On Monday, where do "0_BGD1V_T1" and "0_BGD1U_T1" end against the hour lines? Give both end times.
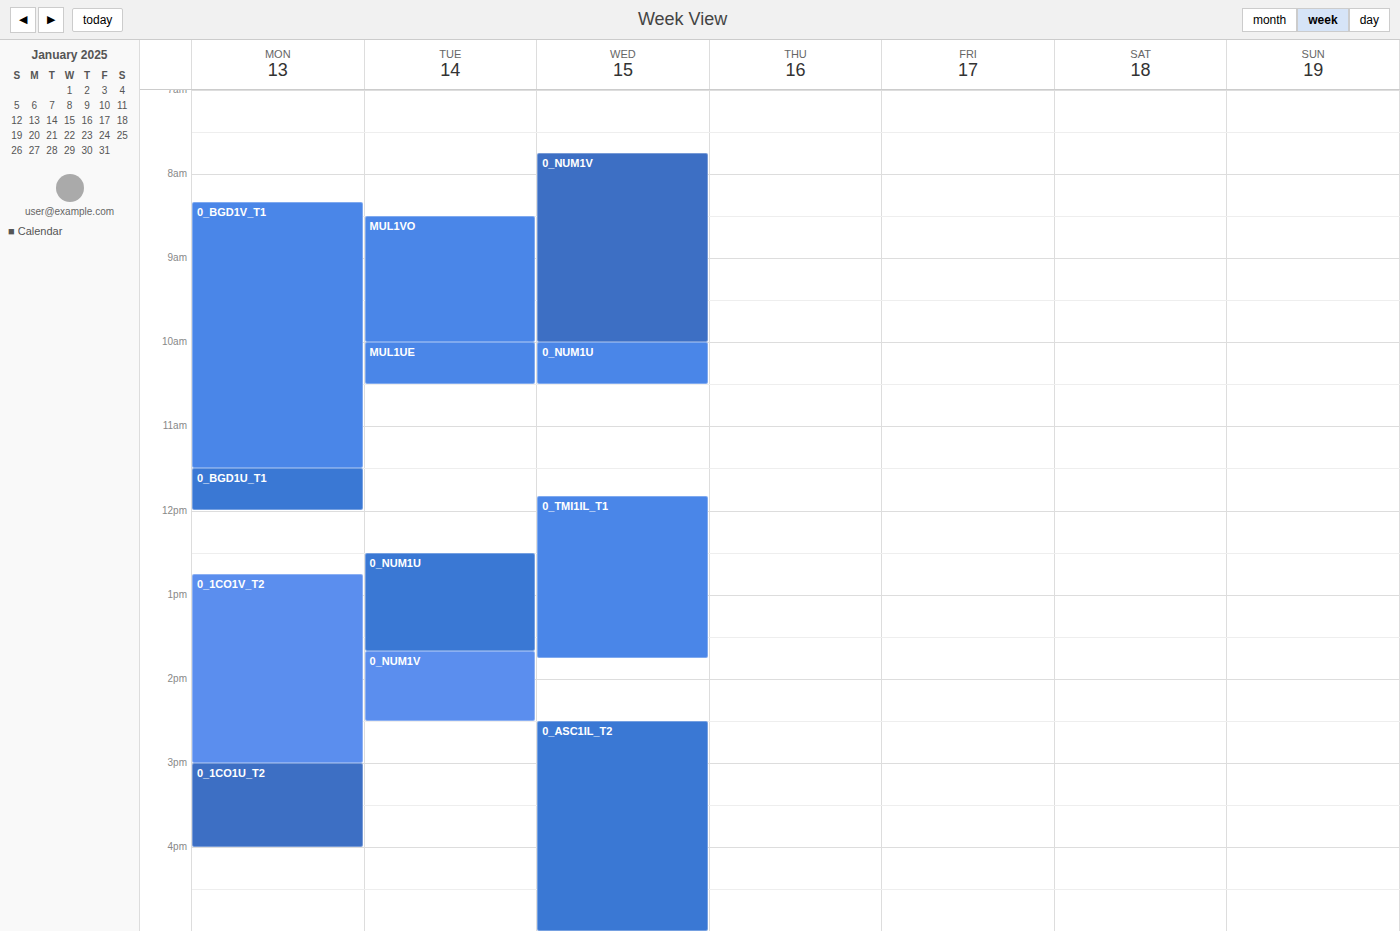
"0_BGD1V_T1": 11:30 AM, halfway between the 11 AM and 12 PM lines. "0_BGD1U_T1": 12:00 PM, exactly on the 12 PM line.